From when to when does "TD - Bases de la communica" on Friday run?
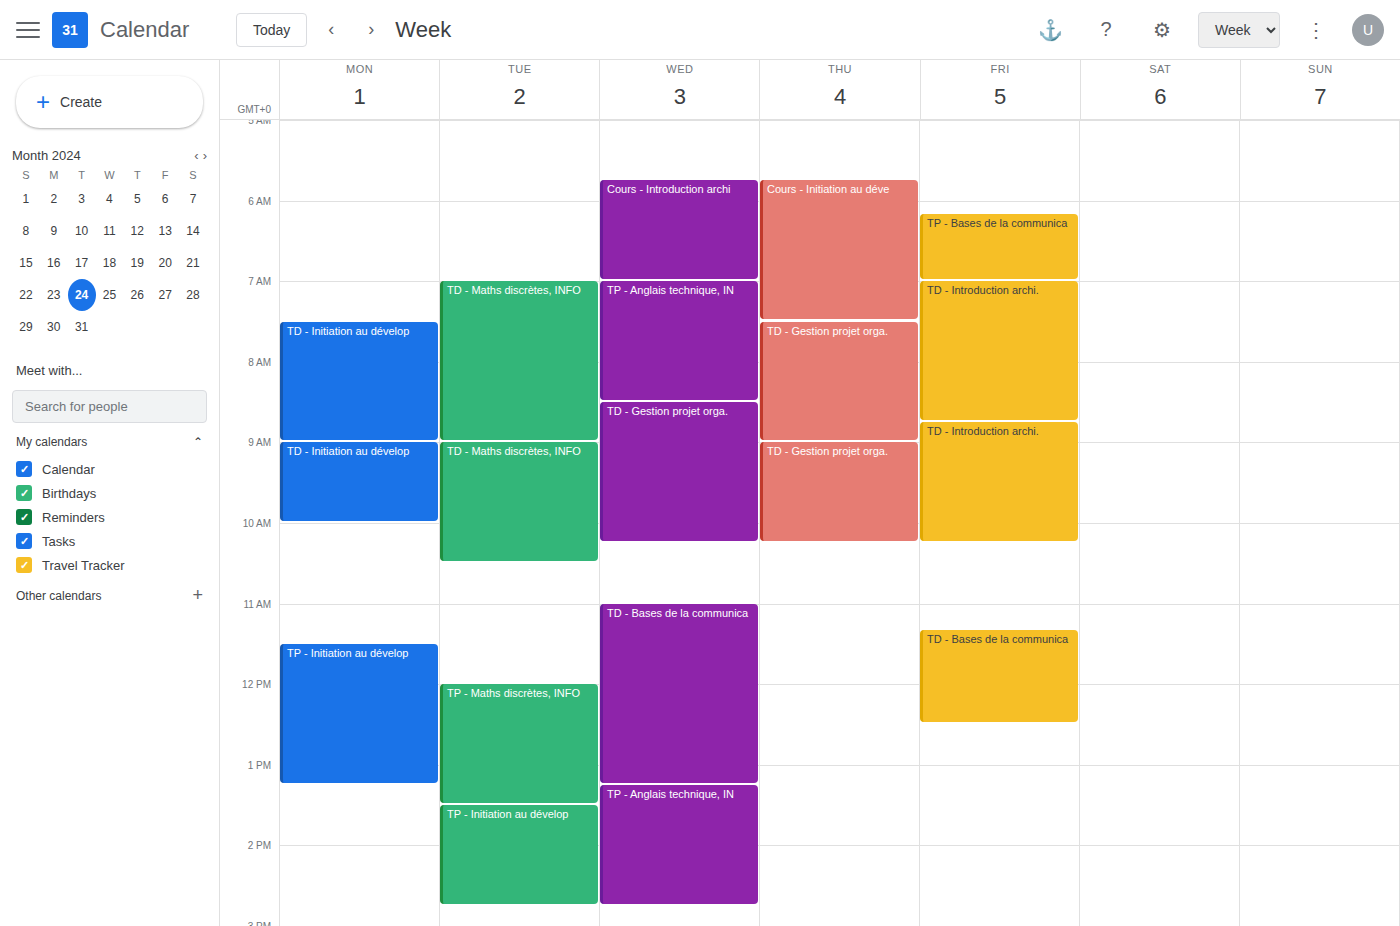
11:20 AM to 12:30 PM